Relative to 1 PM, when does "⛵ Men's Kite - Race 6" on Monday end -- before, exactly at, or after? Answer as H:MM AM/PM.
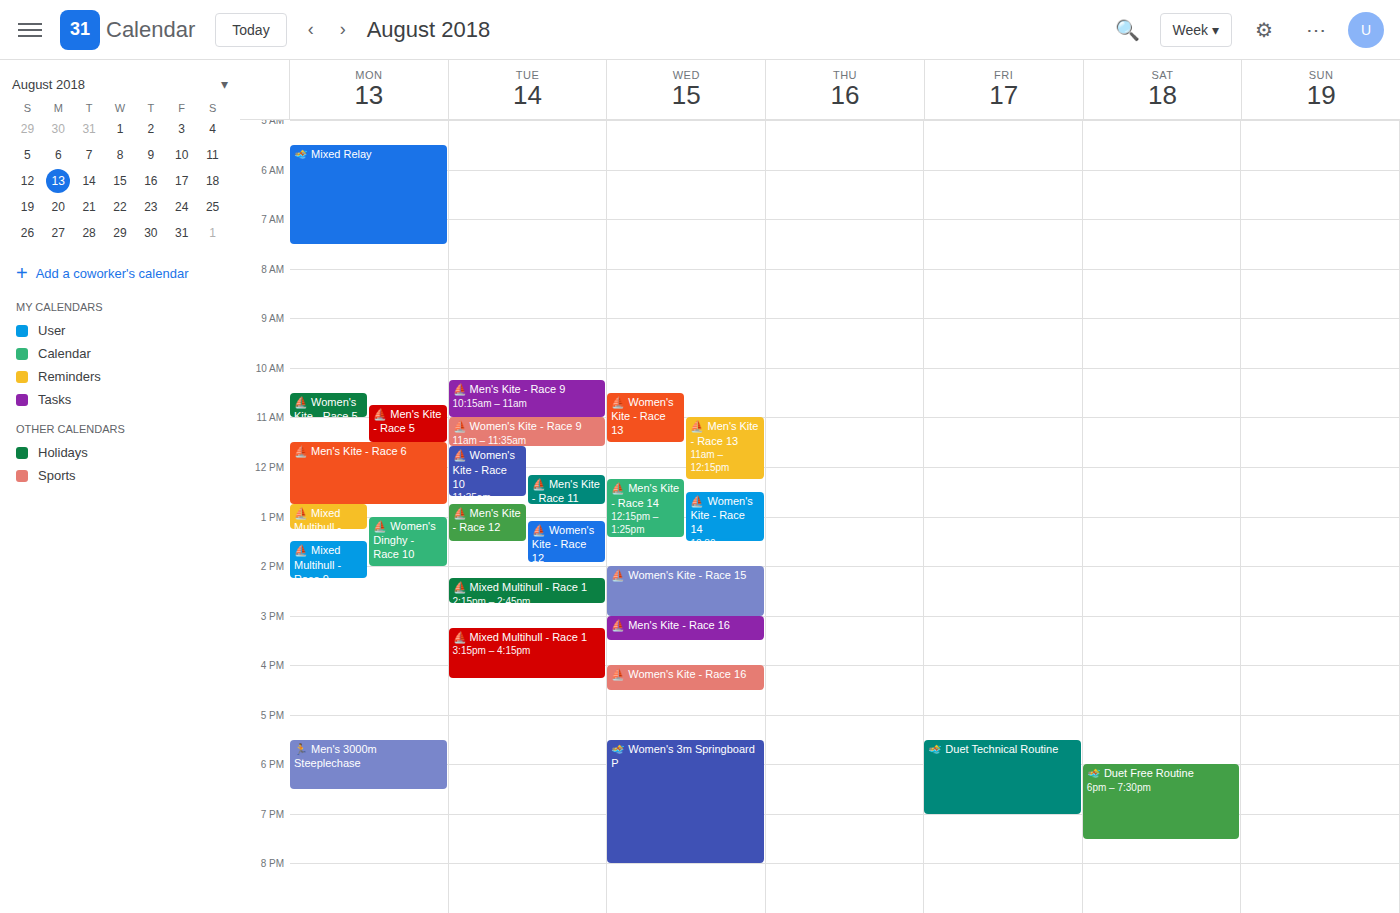
12:45 PM -- before 1 PM, 15 minutes above the 1 PM line.